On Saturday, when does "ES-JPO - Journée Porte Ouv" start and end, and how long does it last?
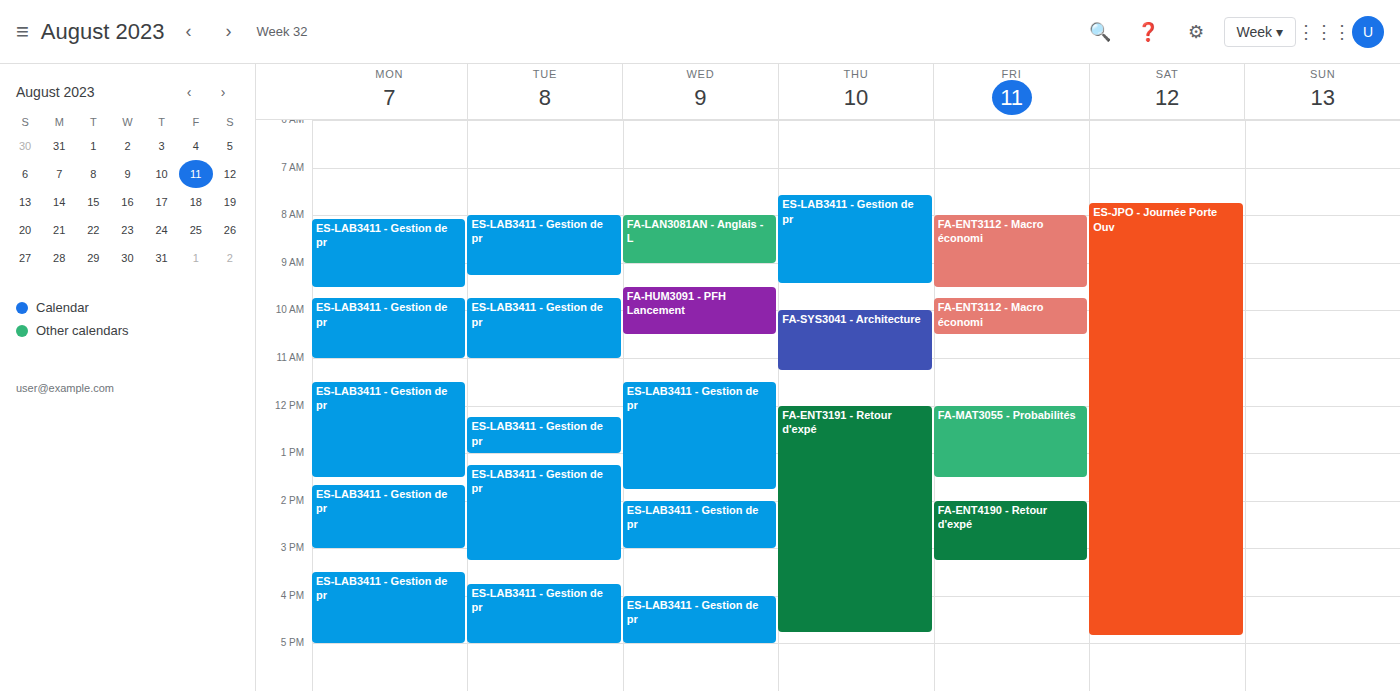
7:45 AM to 4:50 PM, 9 hours 5 minutes